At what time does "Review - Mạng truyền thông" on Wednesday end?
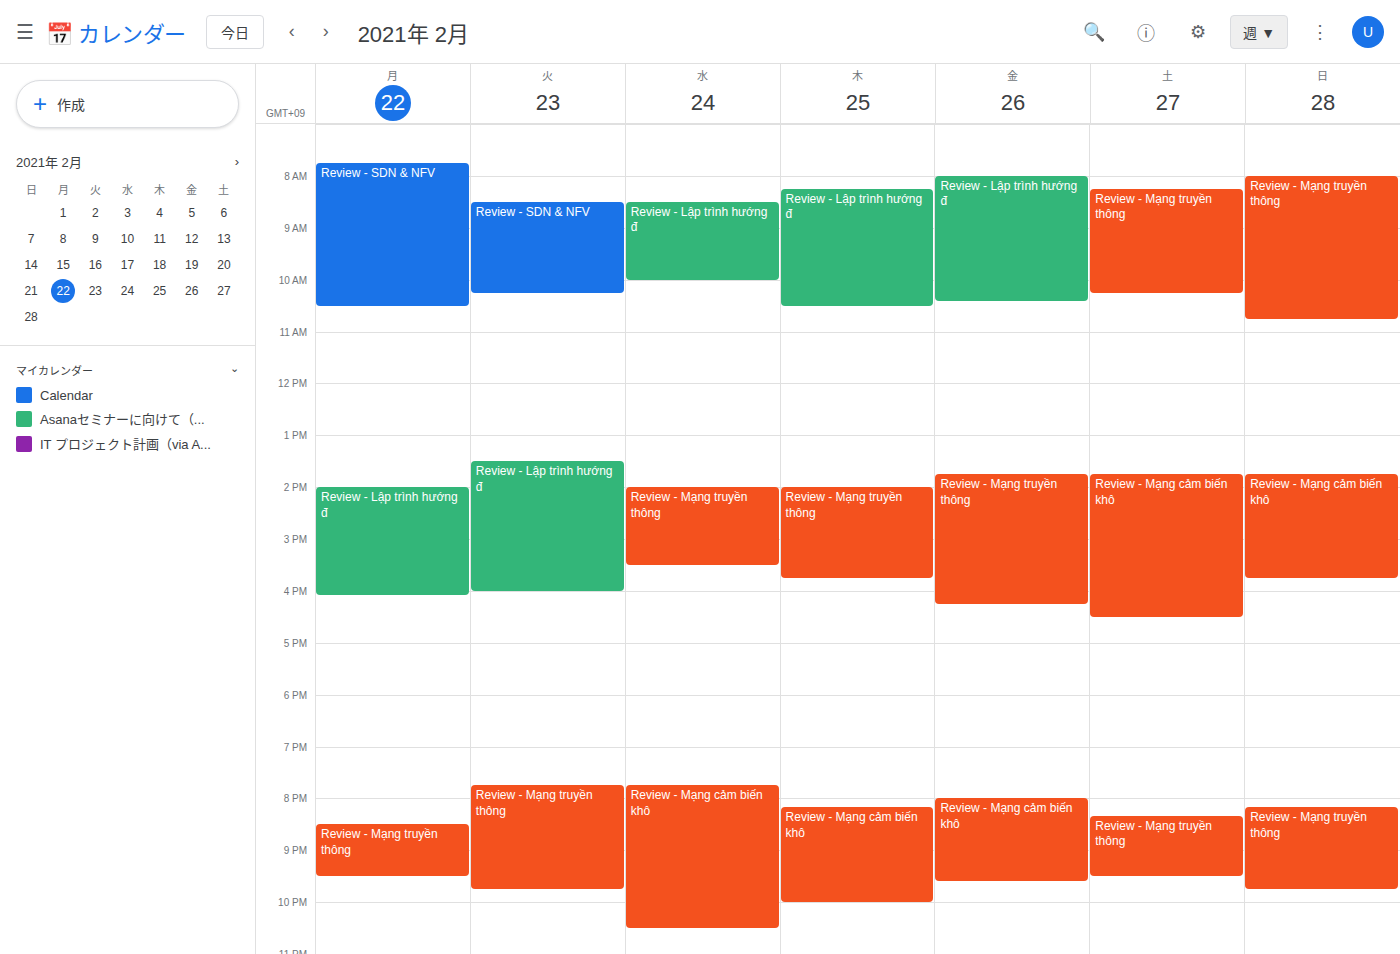
3:30 PM